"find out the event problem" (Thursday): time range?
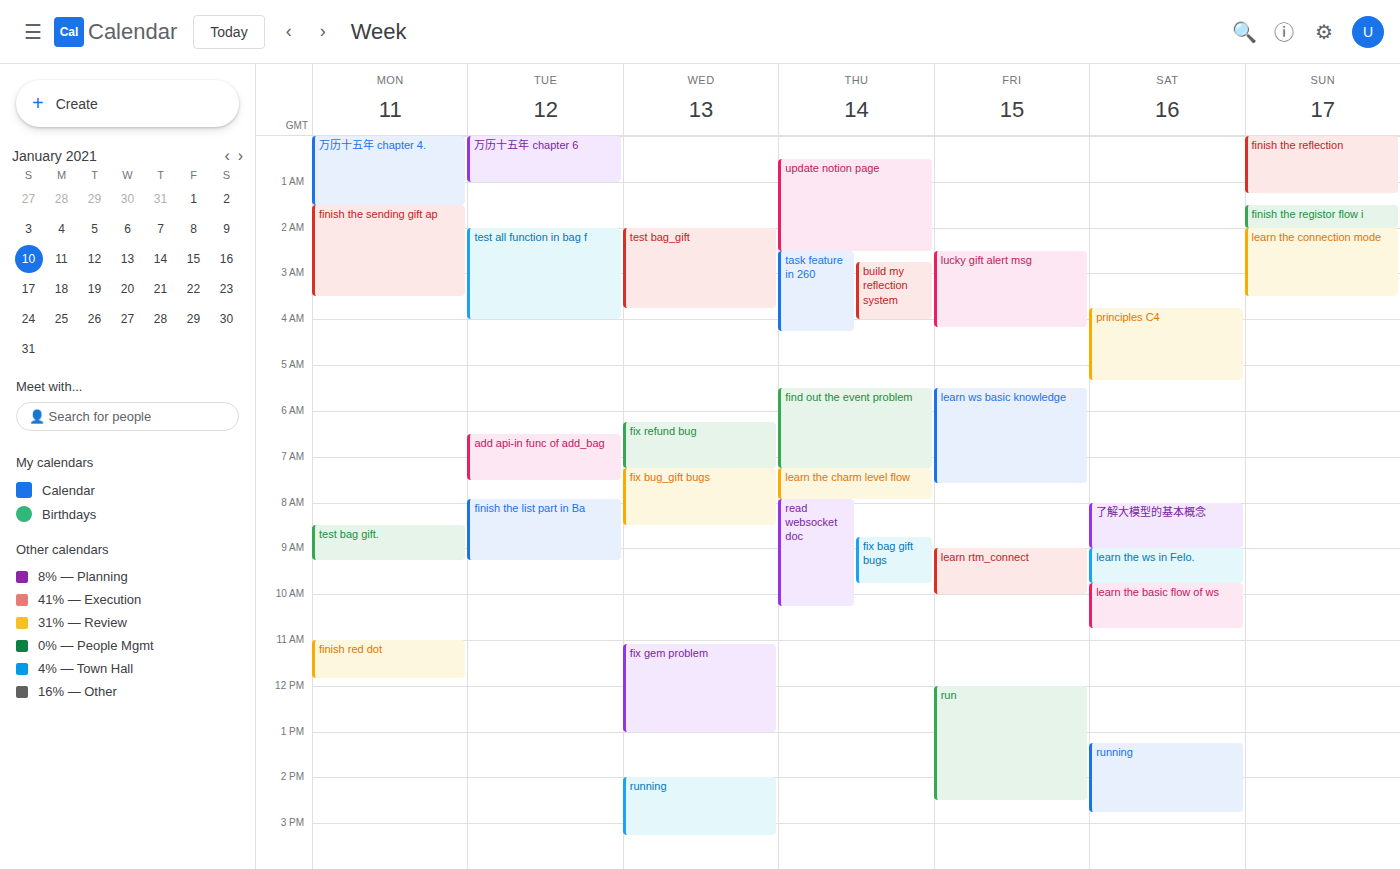
5:30 AM to 7:15 AM